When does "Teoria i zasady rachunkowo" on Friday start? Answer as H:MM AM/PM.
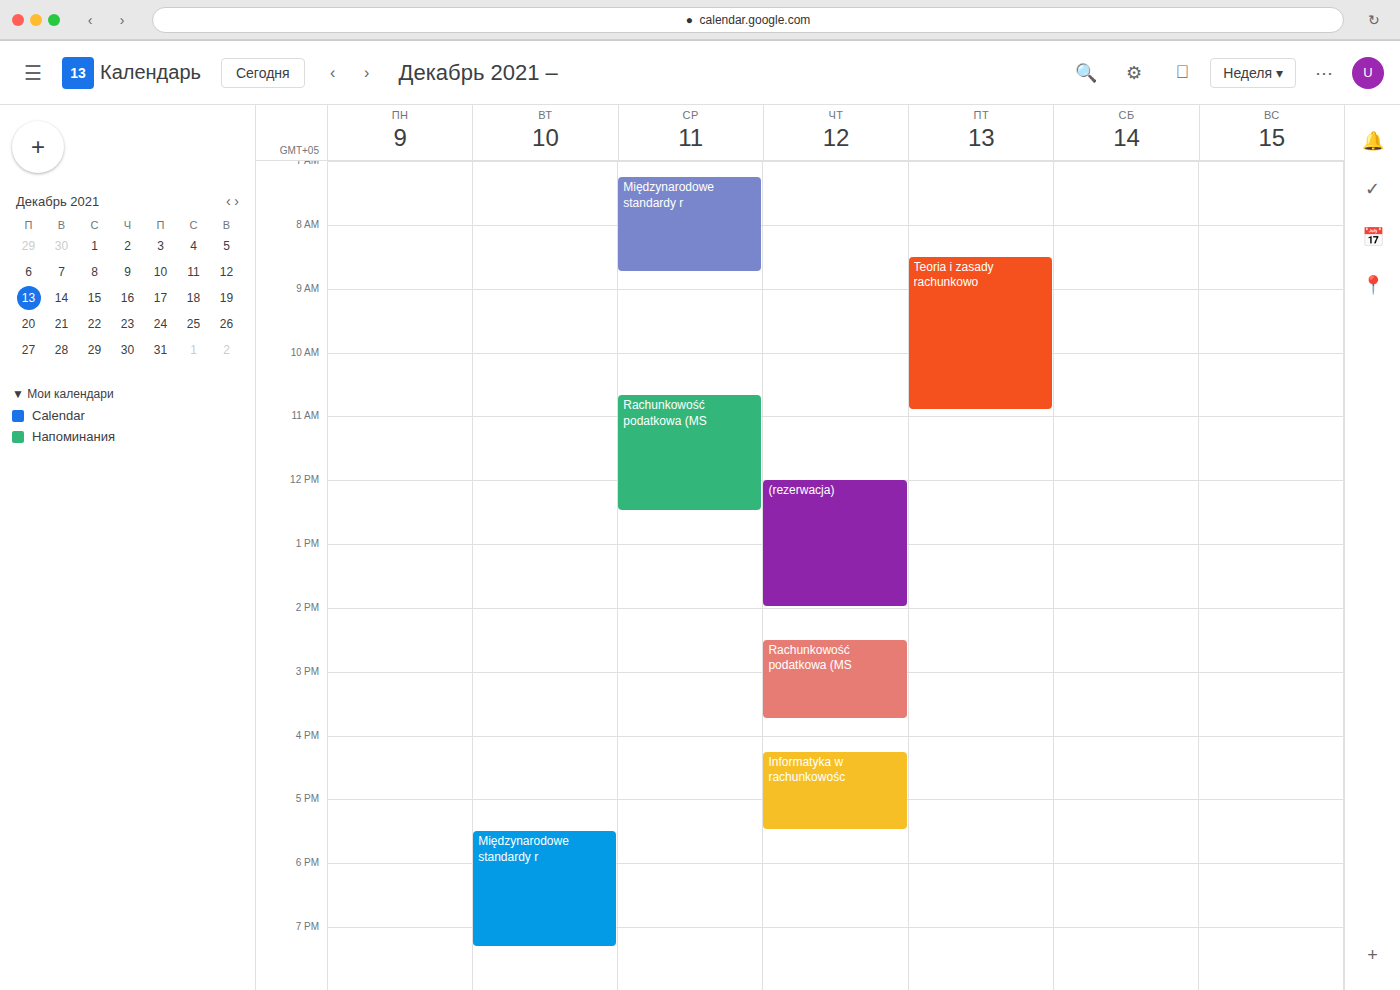
8:30 AM